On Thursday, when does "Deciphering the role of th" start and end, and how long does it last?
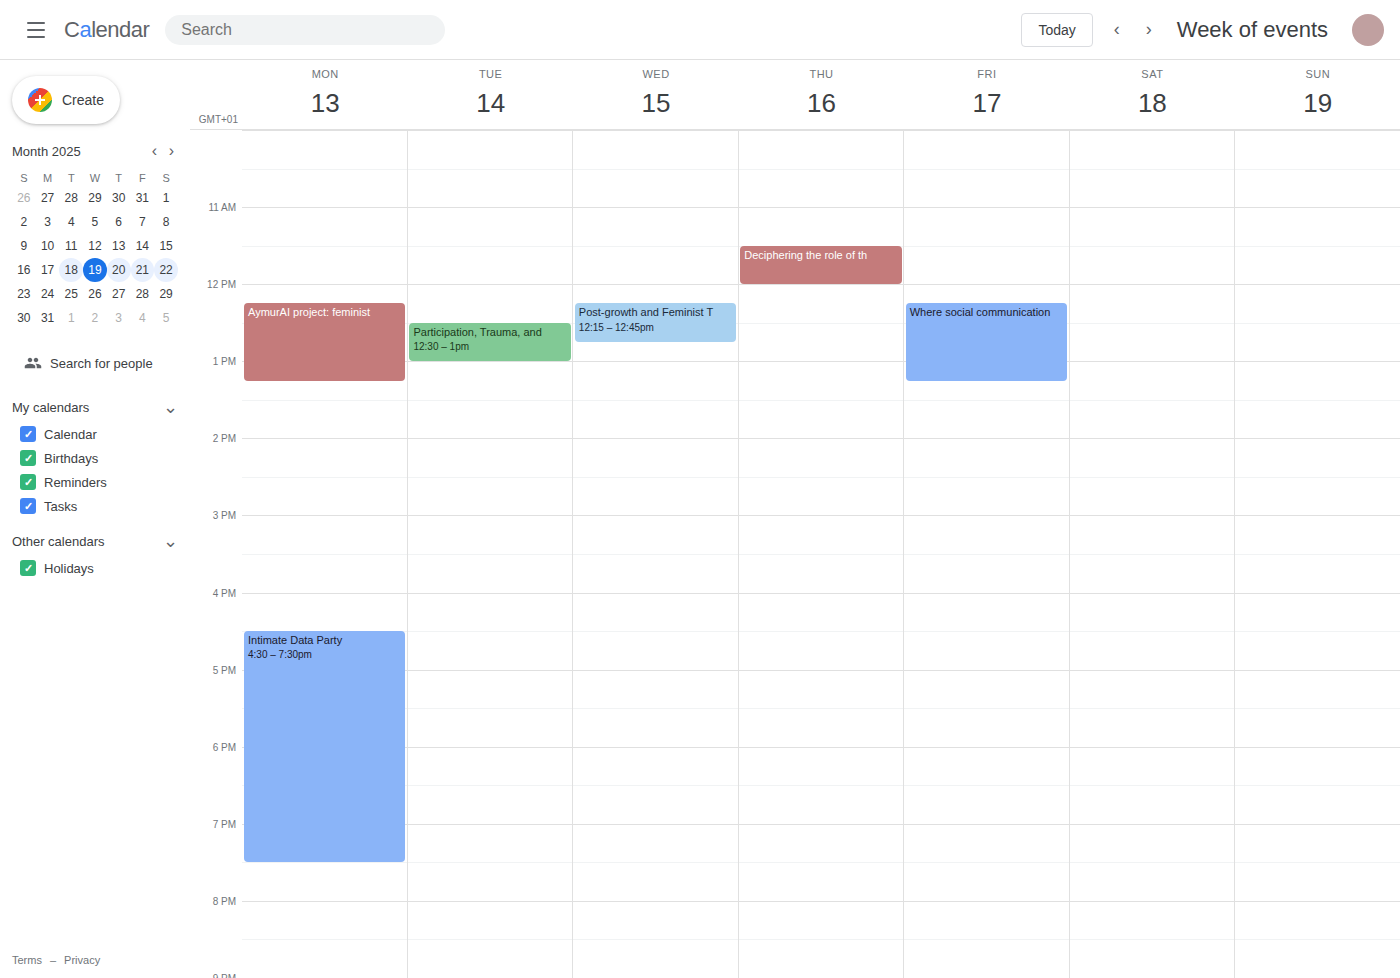
11:30 AM to 12:00 PM, 30 minutes